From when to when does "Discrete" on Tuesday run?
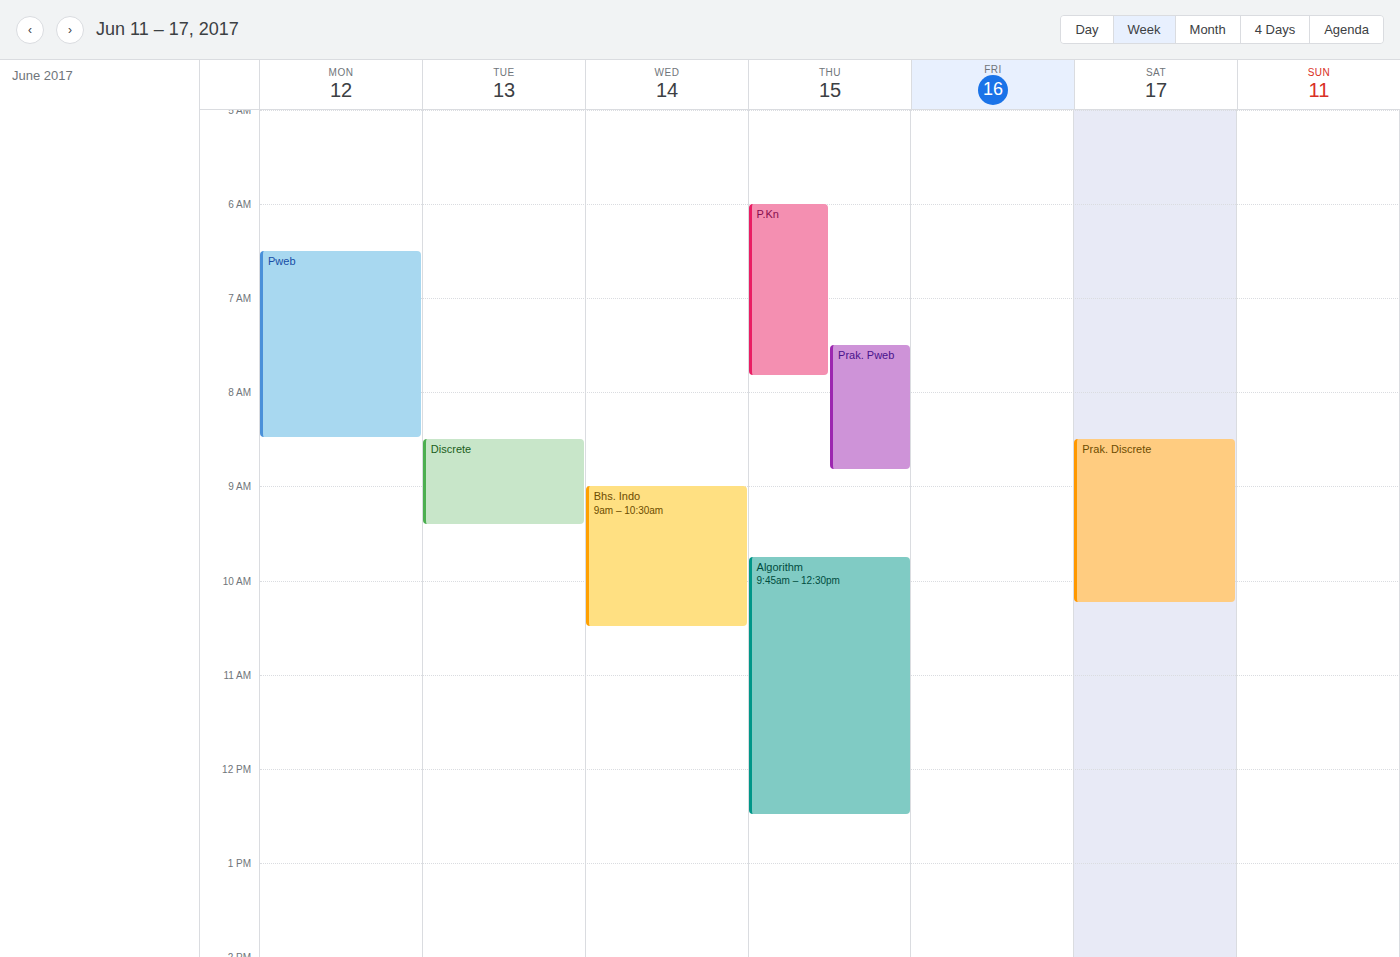
8:30 AM to 9:25 AM